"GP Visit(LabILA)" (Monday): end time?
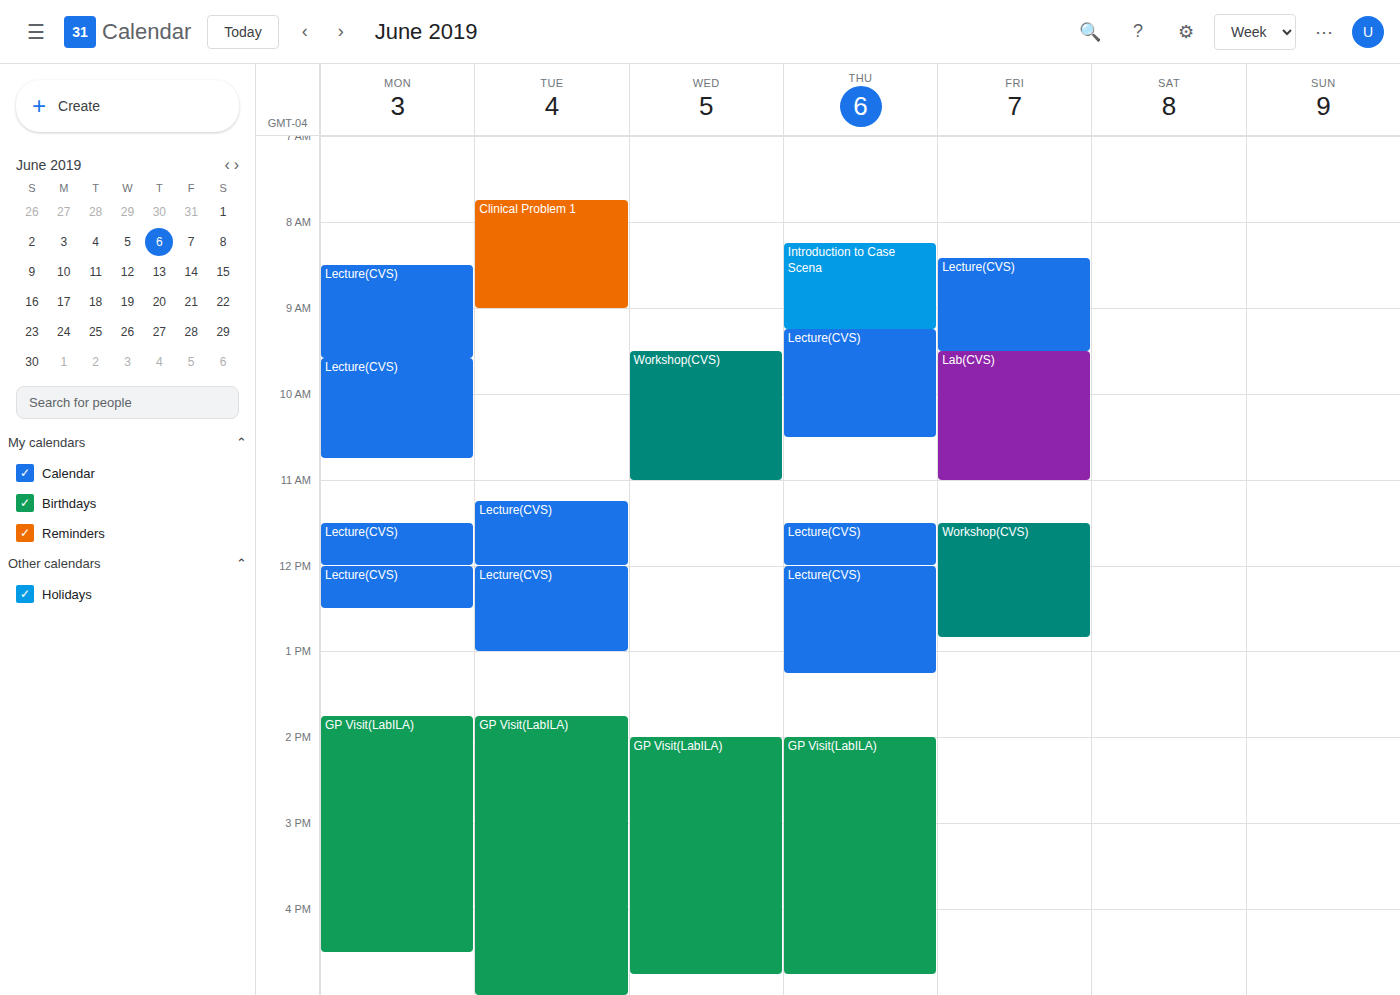
4:30 PM